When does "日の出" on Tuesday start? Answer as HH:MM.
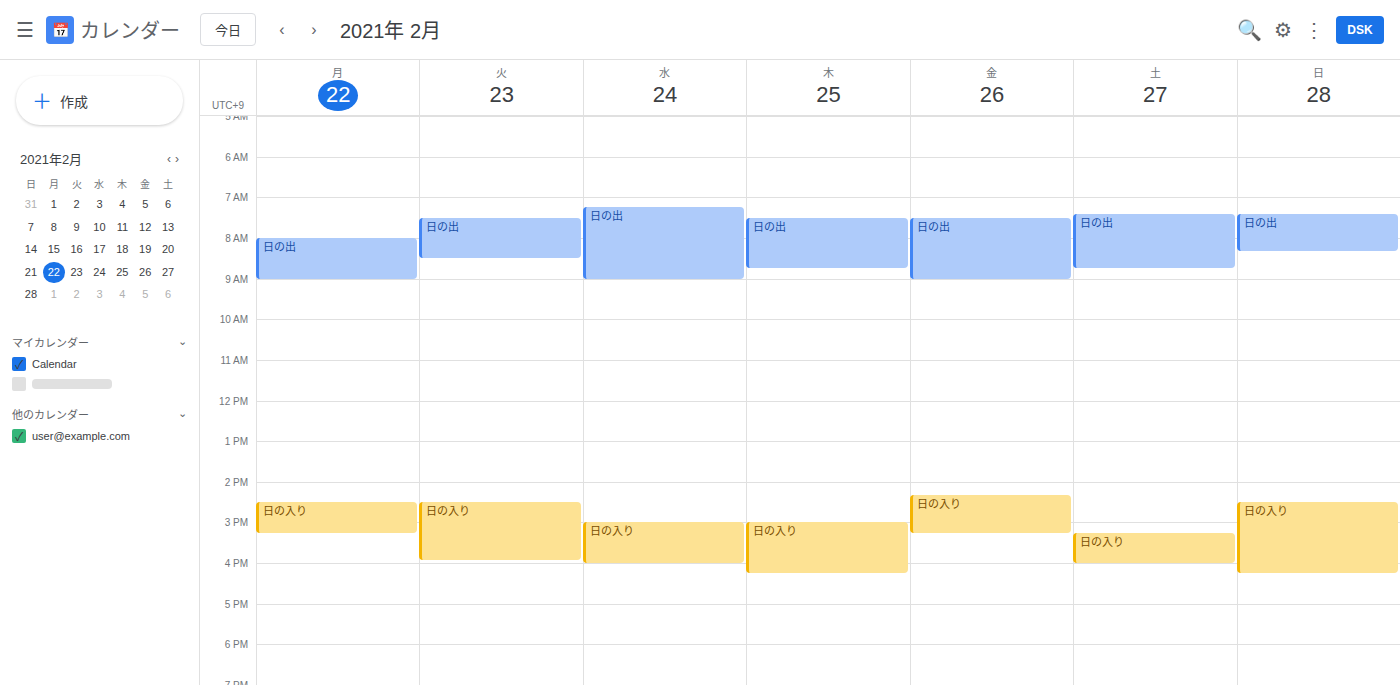
07:30